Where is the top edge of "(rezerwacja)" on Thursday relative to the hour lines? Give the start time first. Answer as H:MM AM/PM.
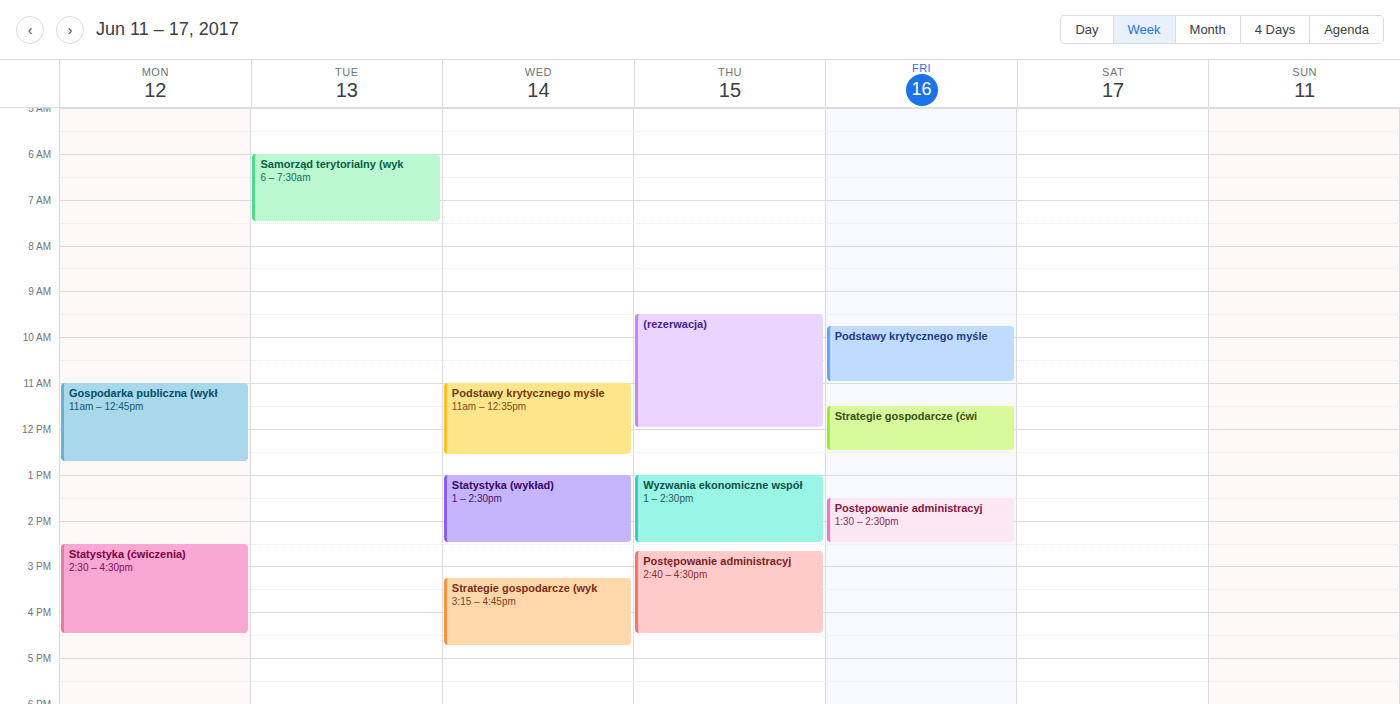
9:30 AM -- halfway between the 9 AM and 10 AM lines.